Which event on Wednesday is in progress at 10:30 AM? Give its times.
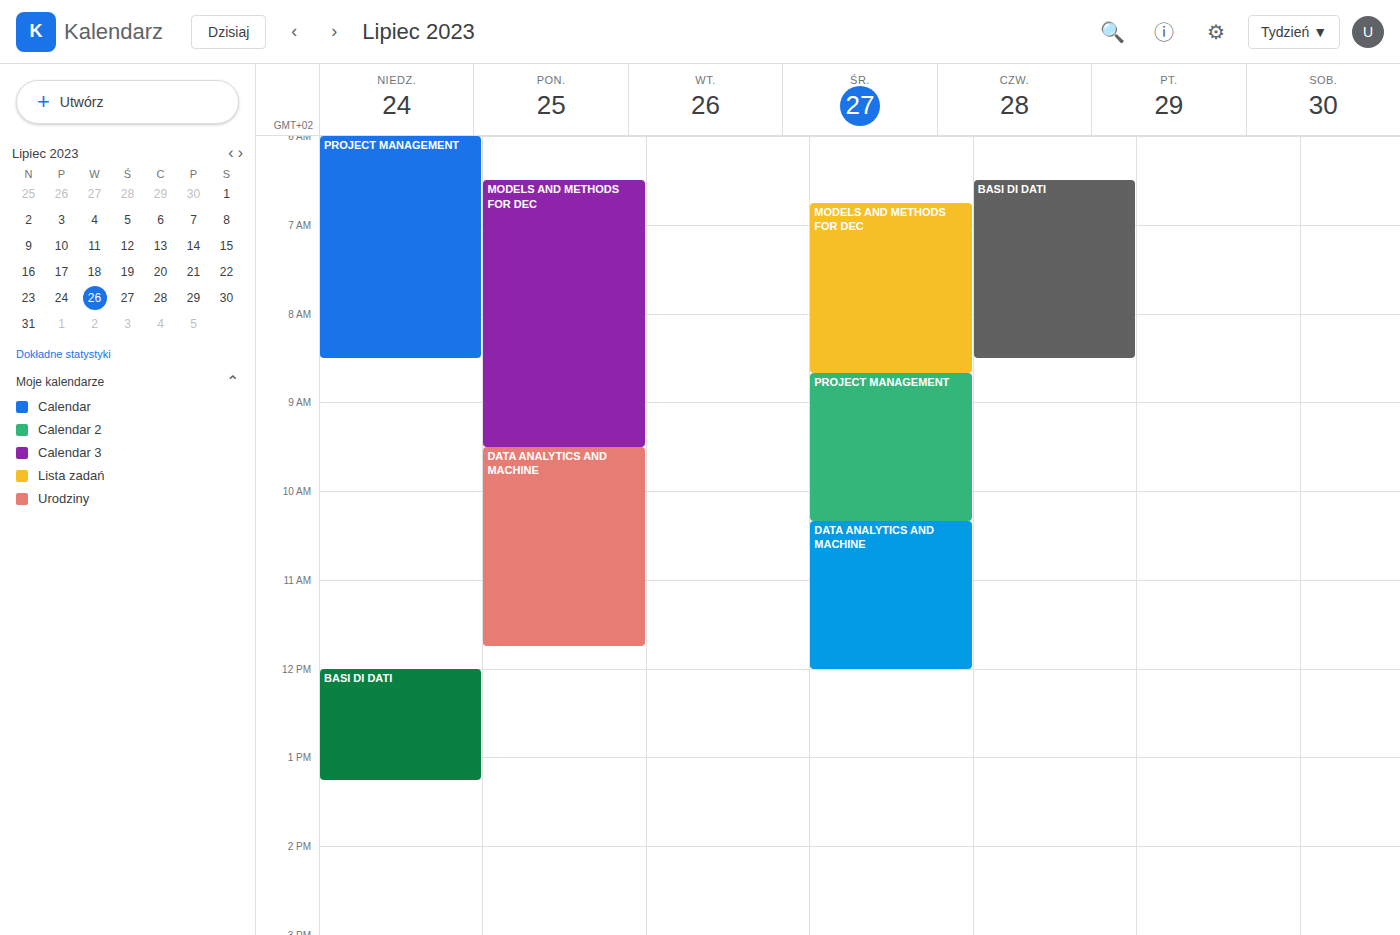
"DATA ANALYTICS AND MACHINE", 10:20 AM to 12:00 PM